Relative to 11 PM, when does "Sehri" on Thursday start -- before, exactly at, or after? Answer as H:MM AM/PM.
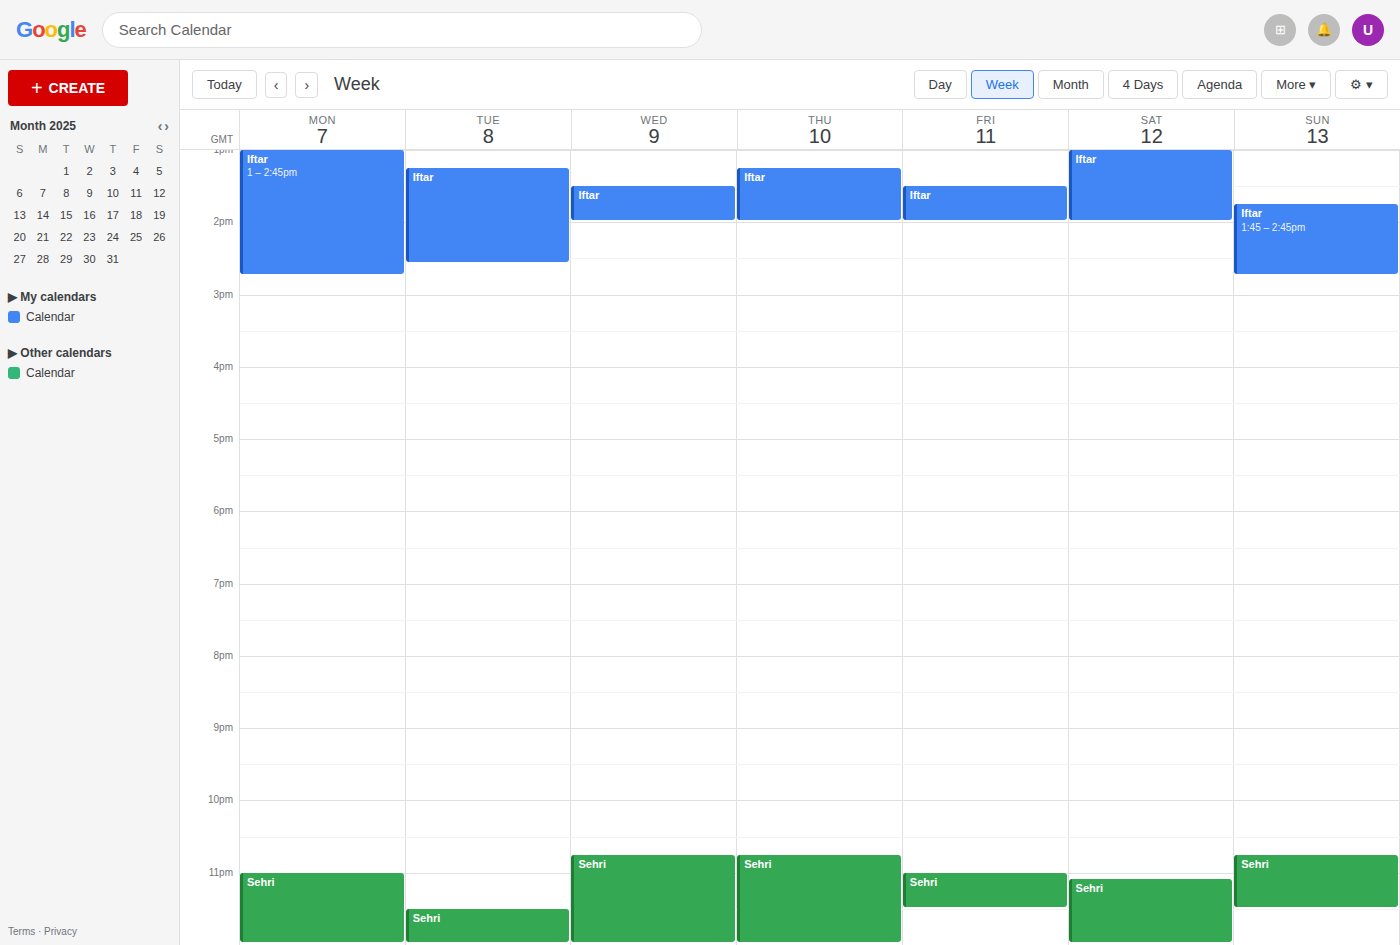
10:45 PM -- before 11 PM, 15 minutes above the 11 PM line.